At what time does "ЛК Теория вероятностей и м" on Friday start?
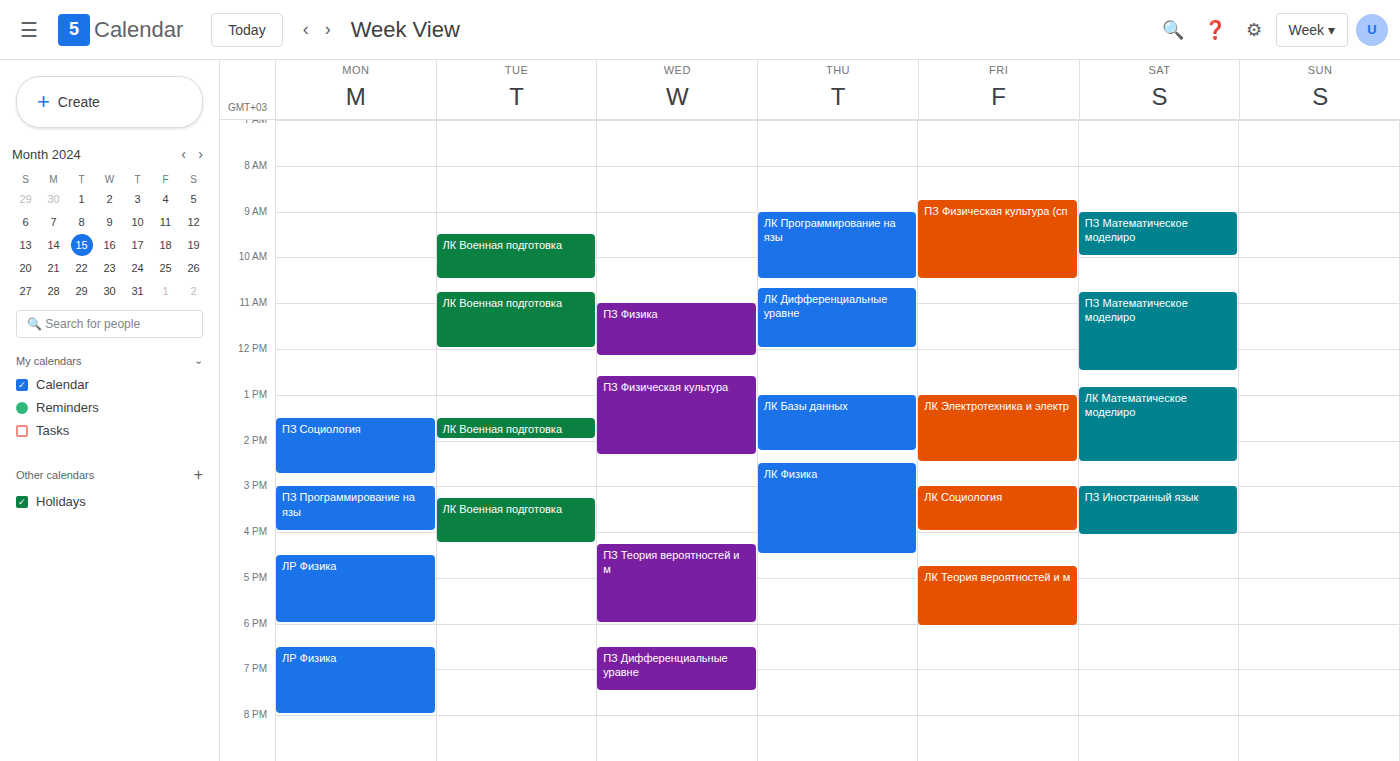
4:45 PM